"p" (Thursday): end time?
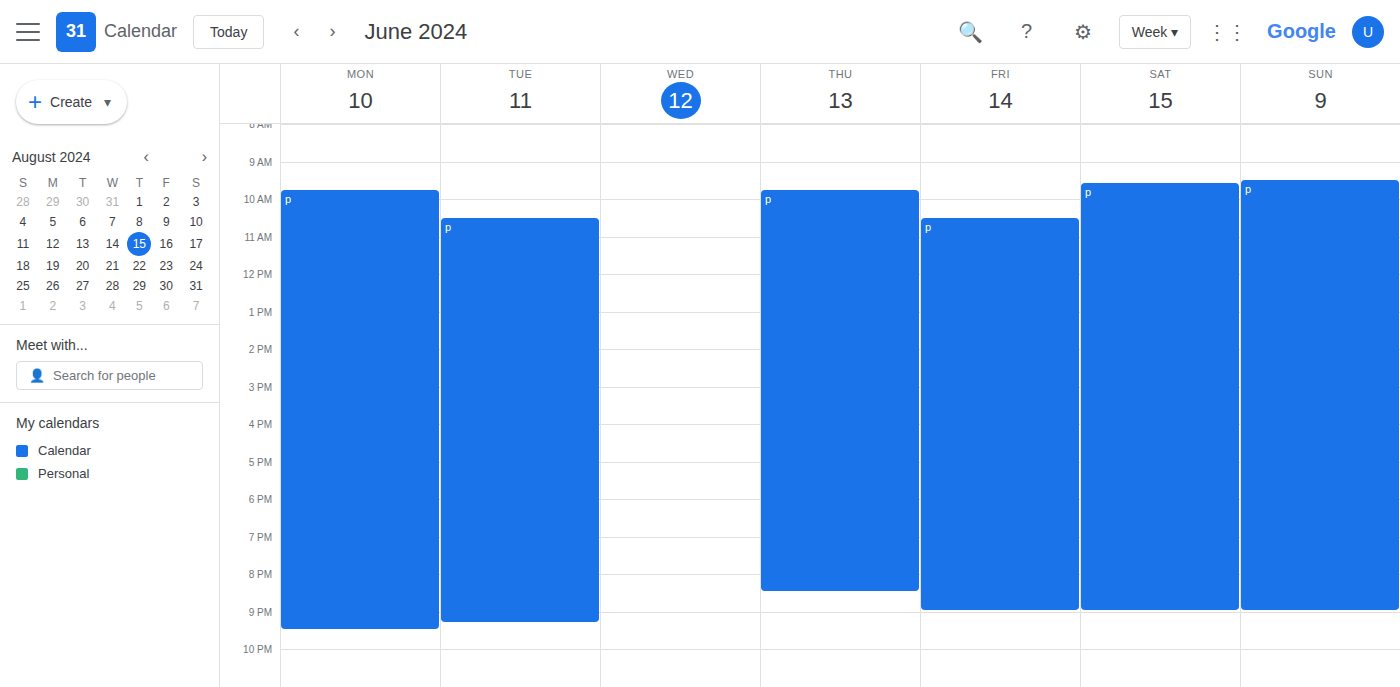
8:30 PM